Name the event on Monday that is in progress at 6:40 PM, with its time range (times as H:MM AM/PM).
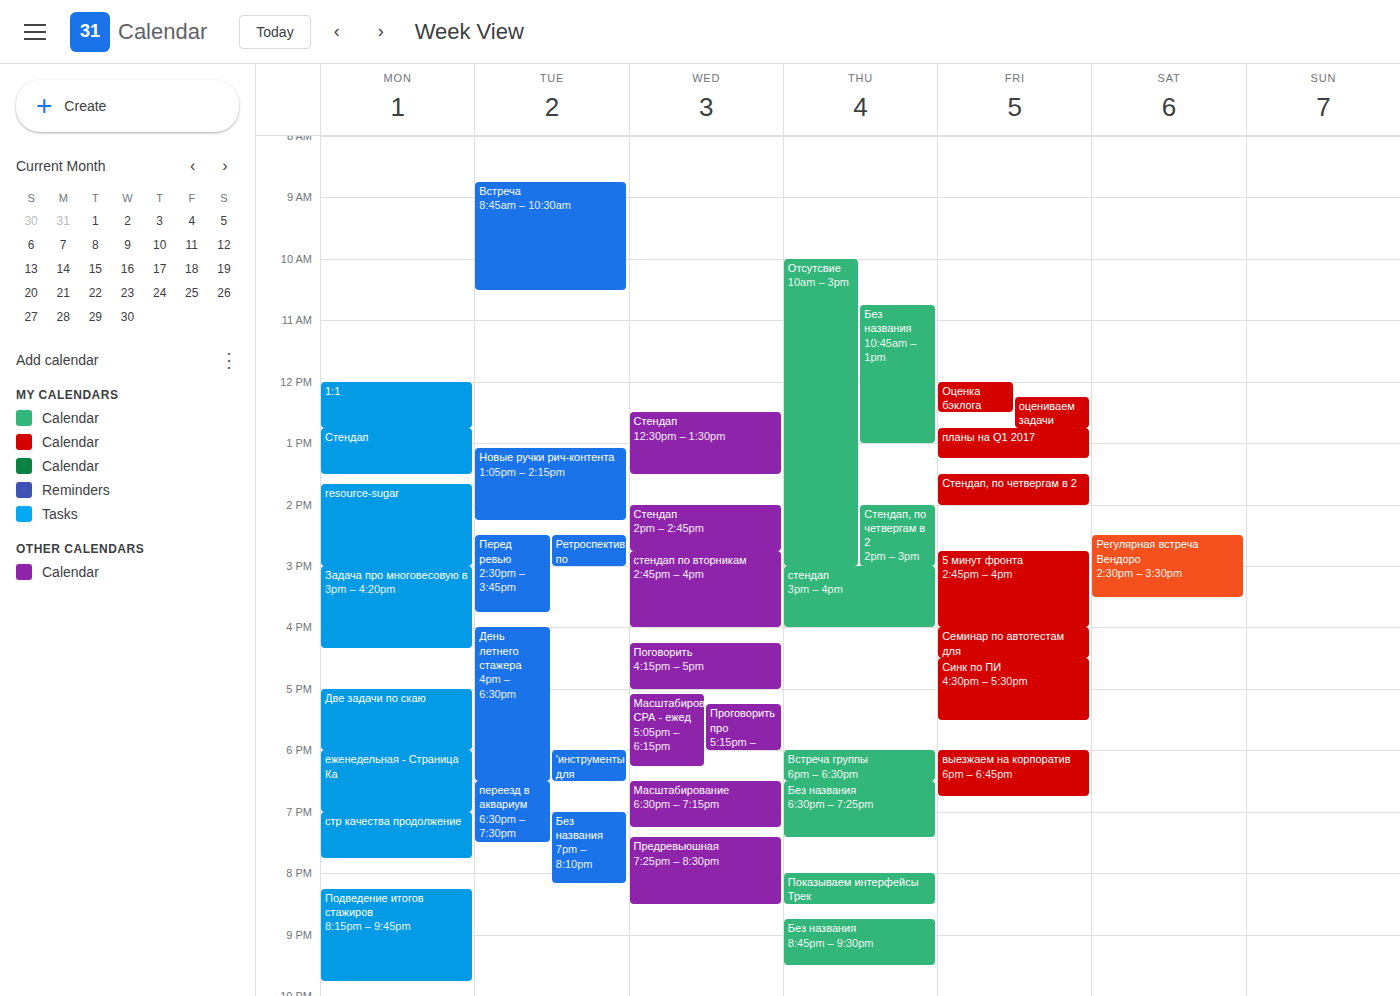
"еженедельная - Страница Ка", 6:00 PM to 7:00 PM